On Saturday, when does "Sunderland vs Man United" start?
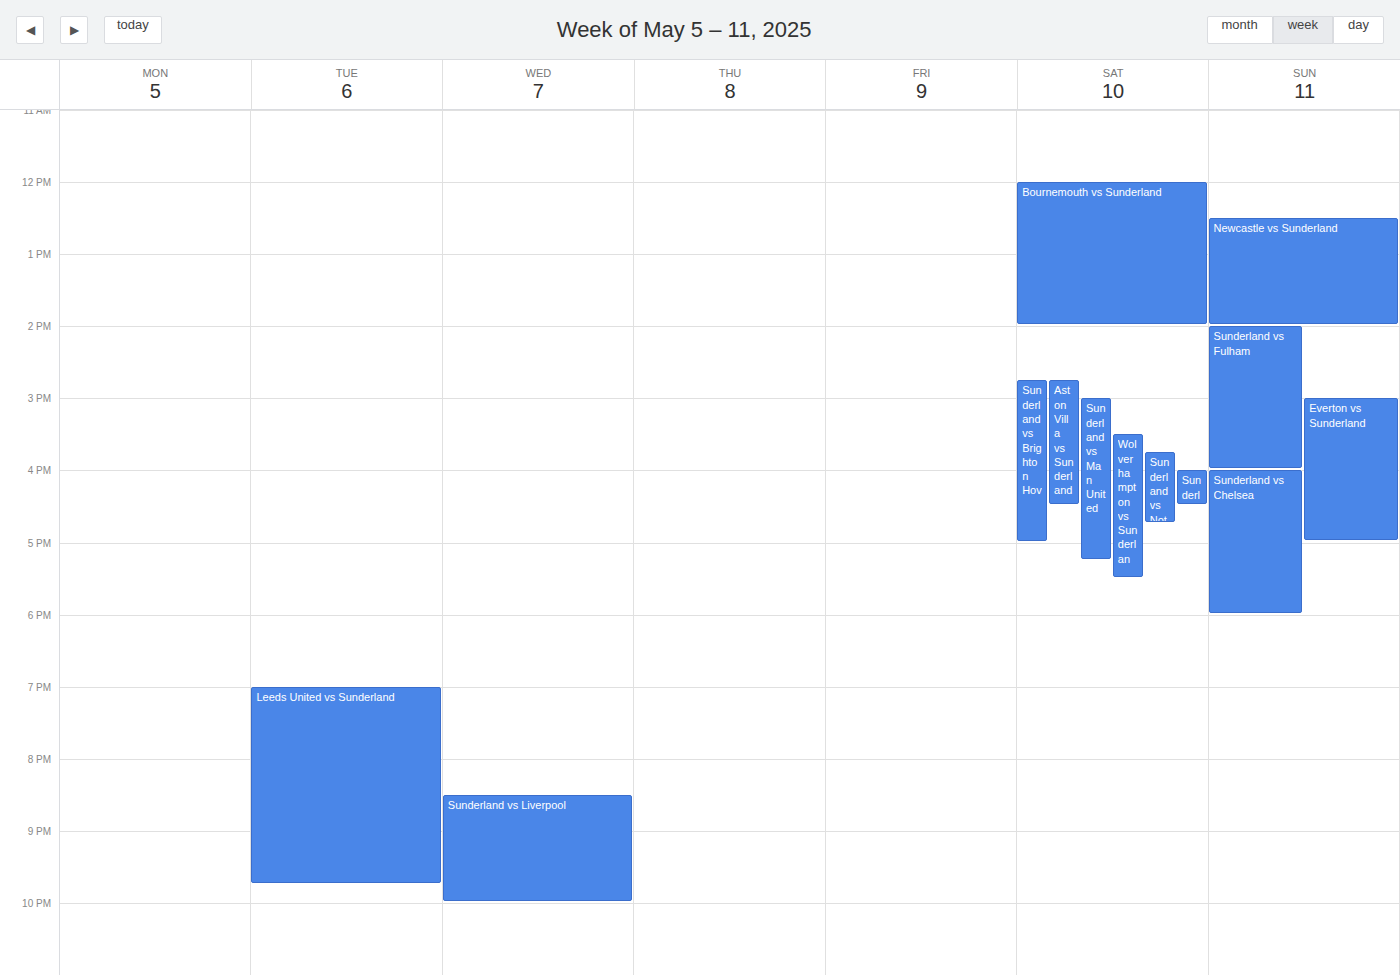
3:00 PM